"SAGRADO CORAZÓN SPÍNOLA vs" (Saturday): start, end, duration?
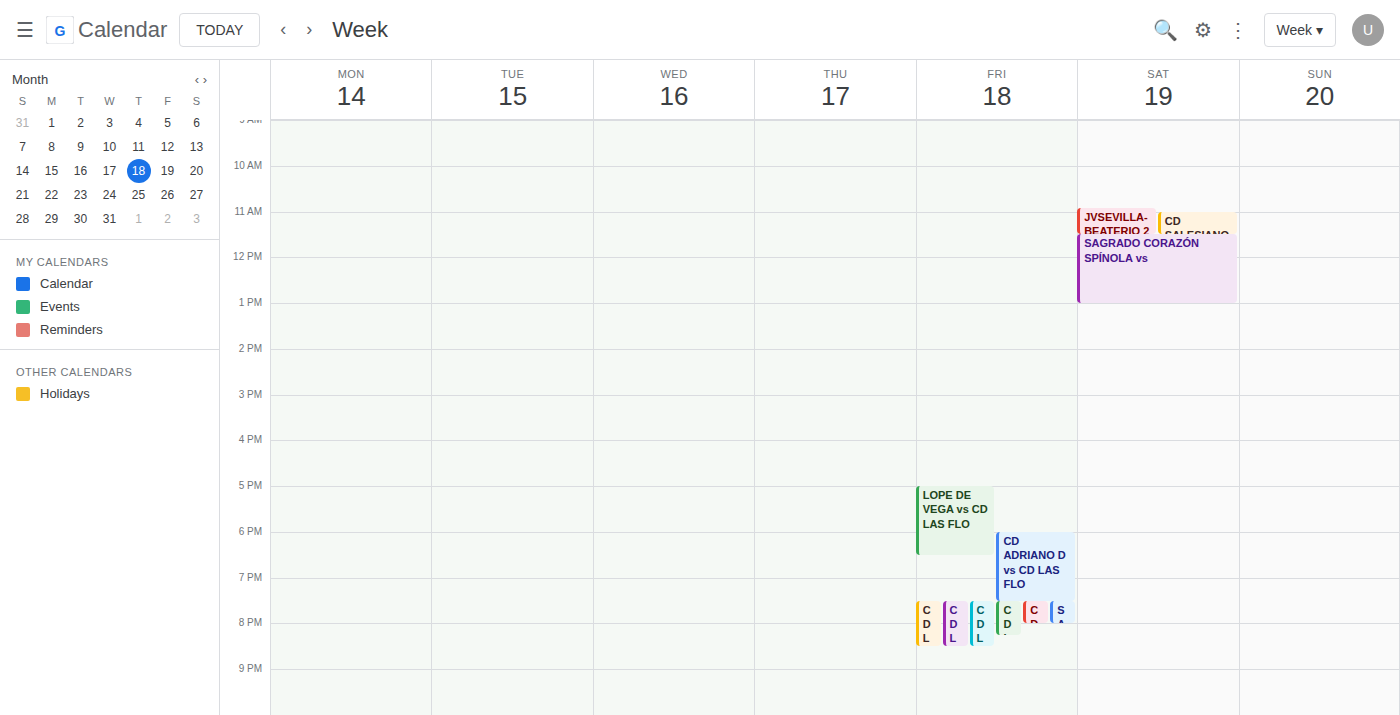
11:30 AM to 1:00 PM, 1 hour 30 minutes